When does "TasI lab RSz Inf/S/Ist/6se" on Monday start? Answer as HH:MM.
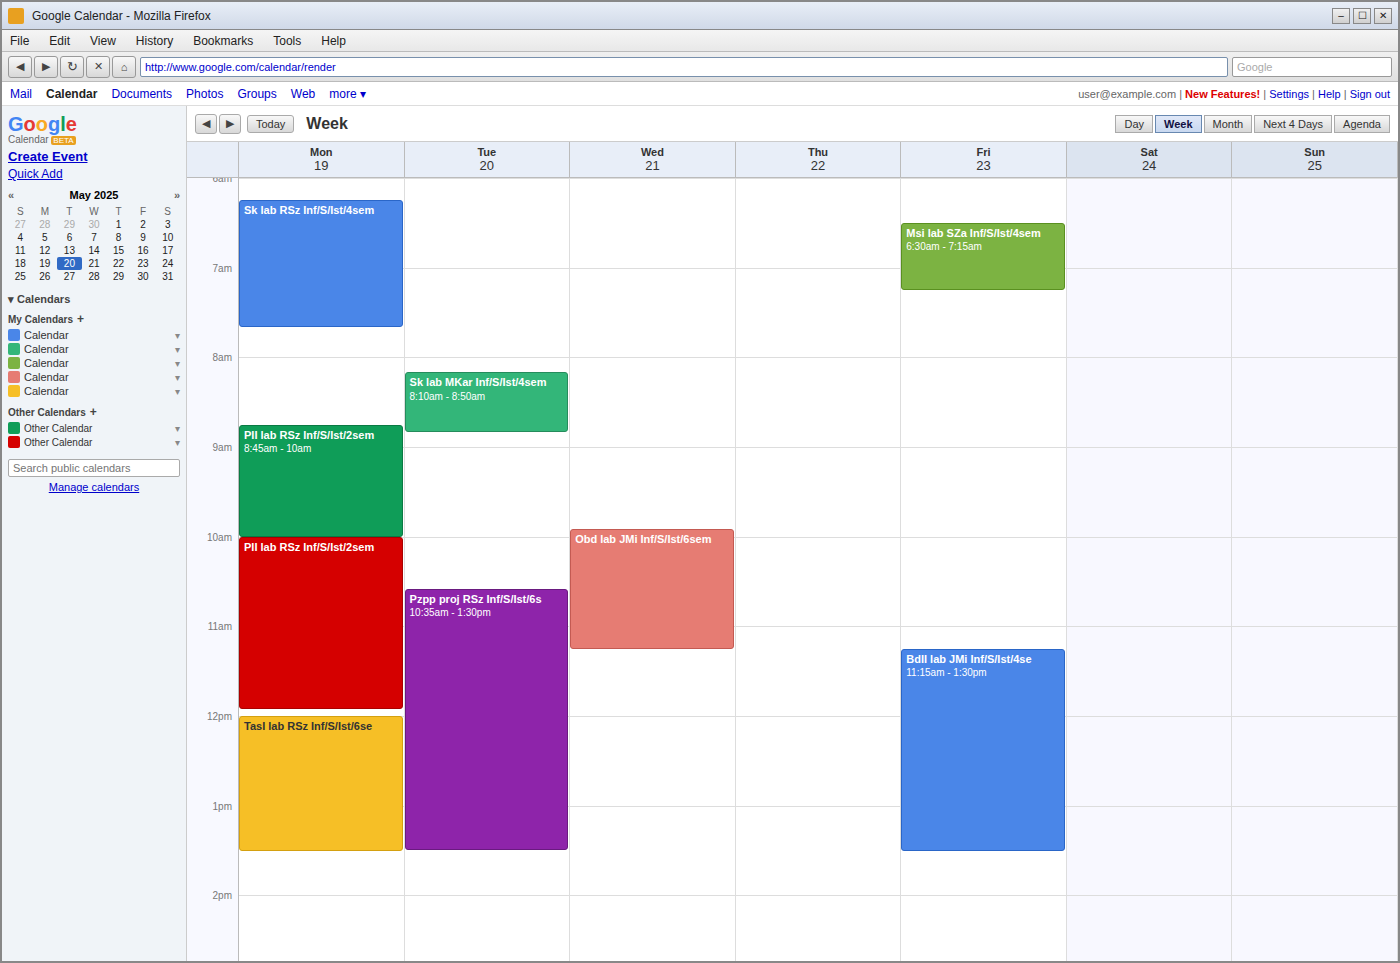
12:00